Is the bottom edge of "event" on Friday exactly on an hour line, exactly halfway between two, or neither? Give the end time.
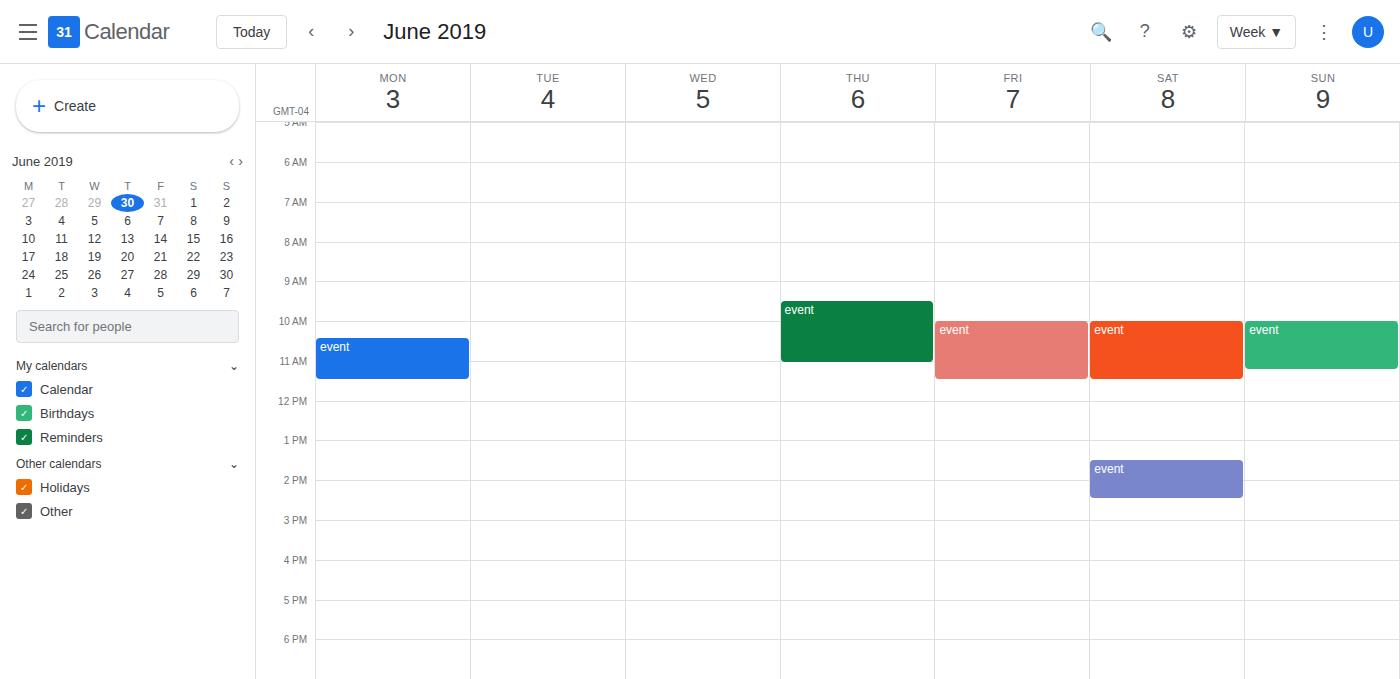
11:30 AM -- halfway between the 11 AM and 12 PM lines.